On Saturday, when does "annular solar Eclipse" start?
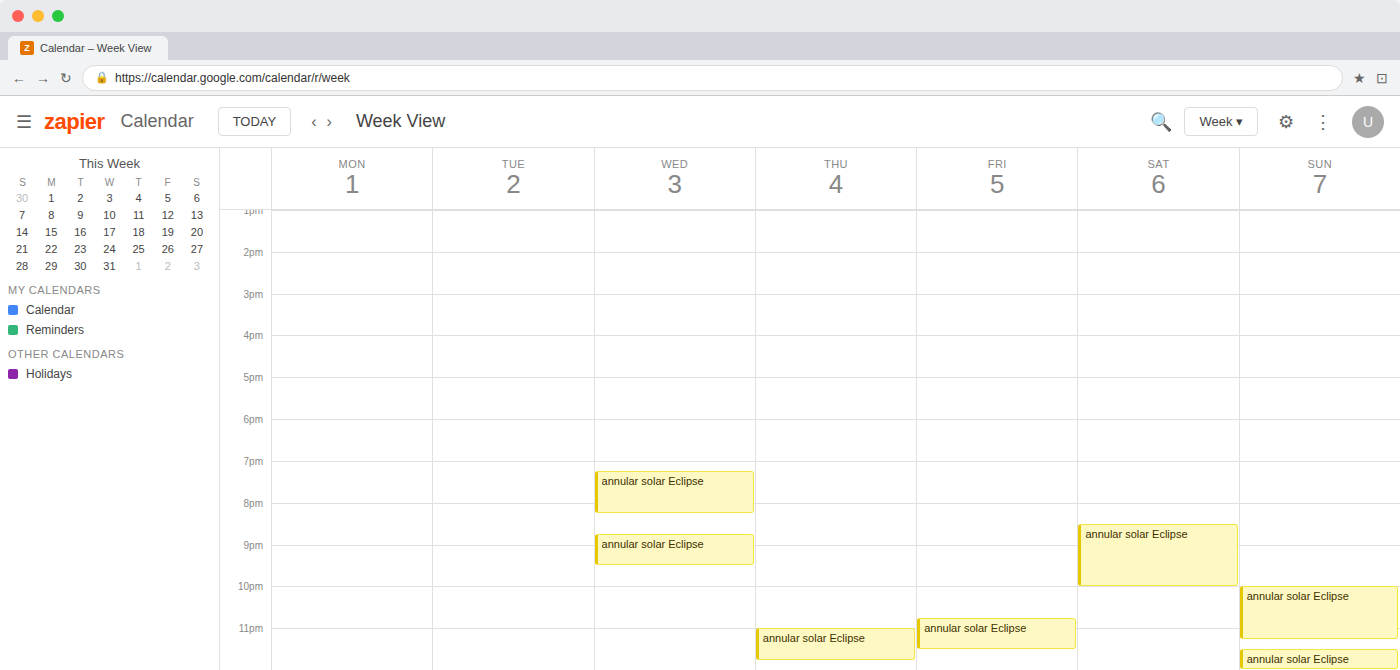
8:30 PM